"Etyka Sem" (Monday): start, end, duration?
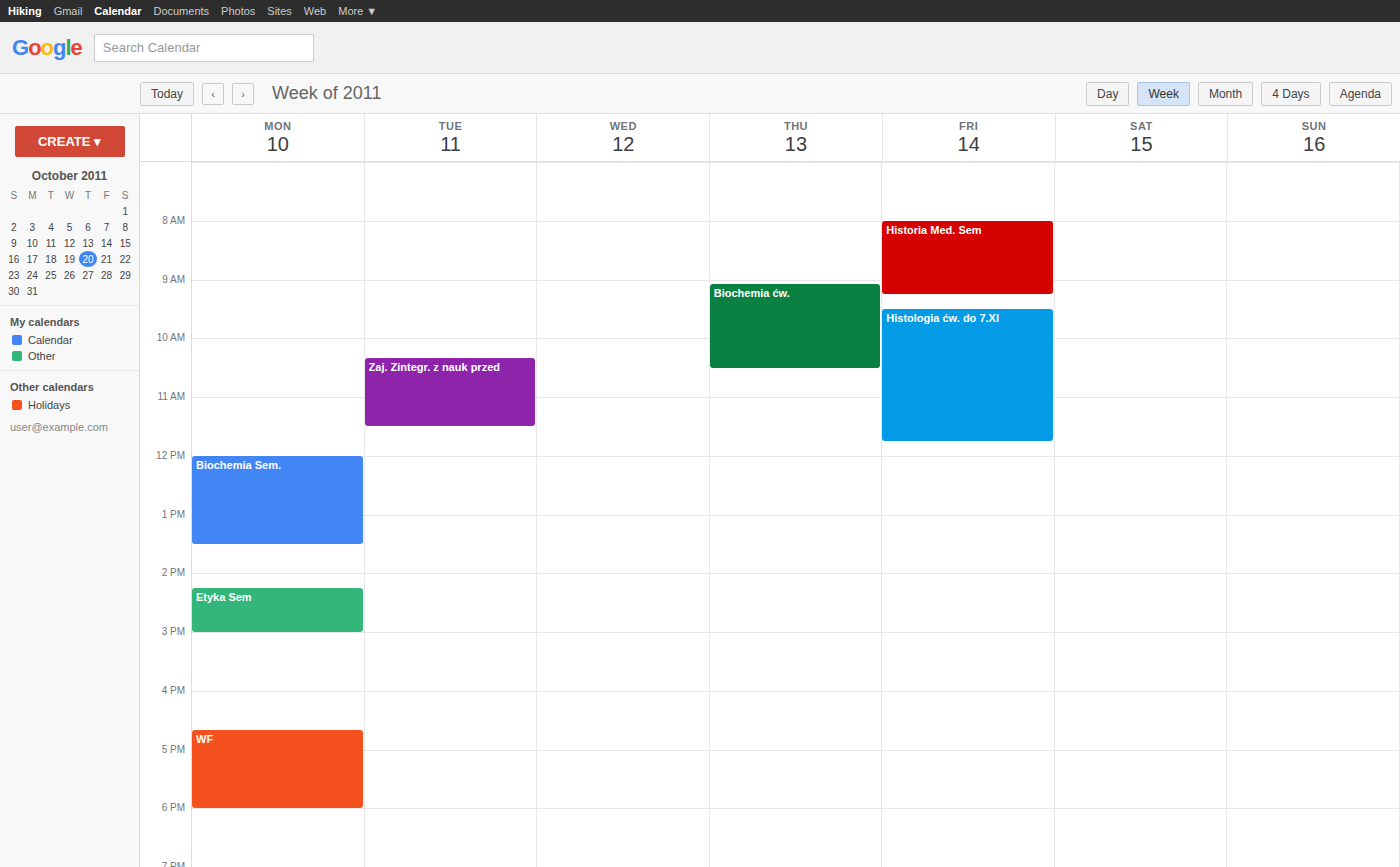
2:15 PM to 3:00 PM, 45 minutes